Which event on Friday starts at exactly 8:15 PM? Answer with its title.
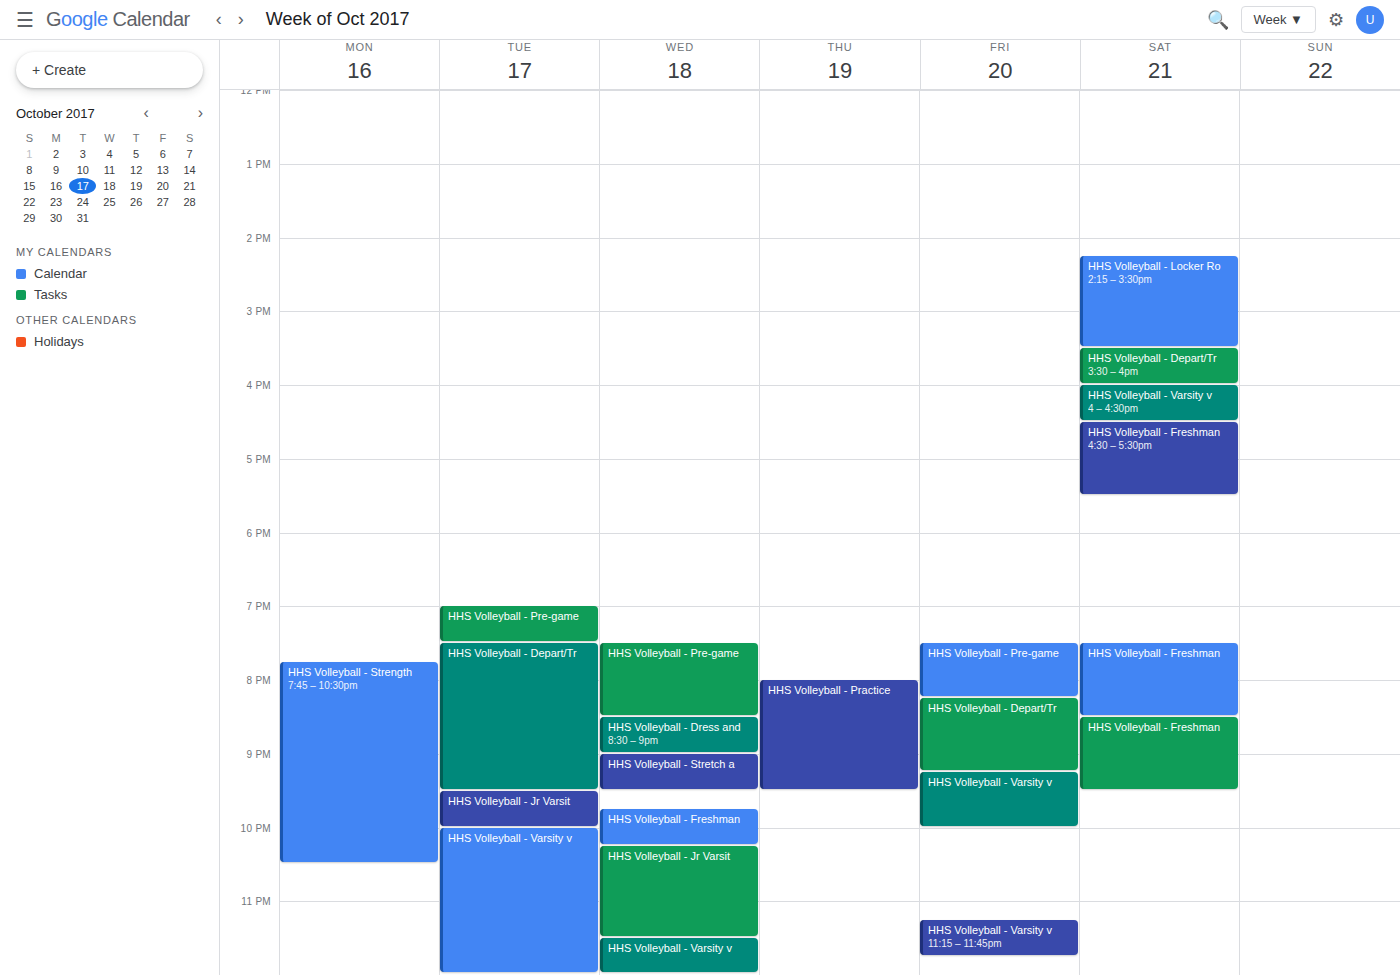
"HHS Volleyball - Depart/Tr"